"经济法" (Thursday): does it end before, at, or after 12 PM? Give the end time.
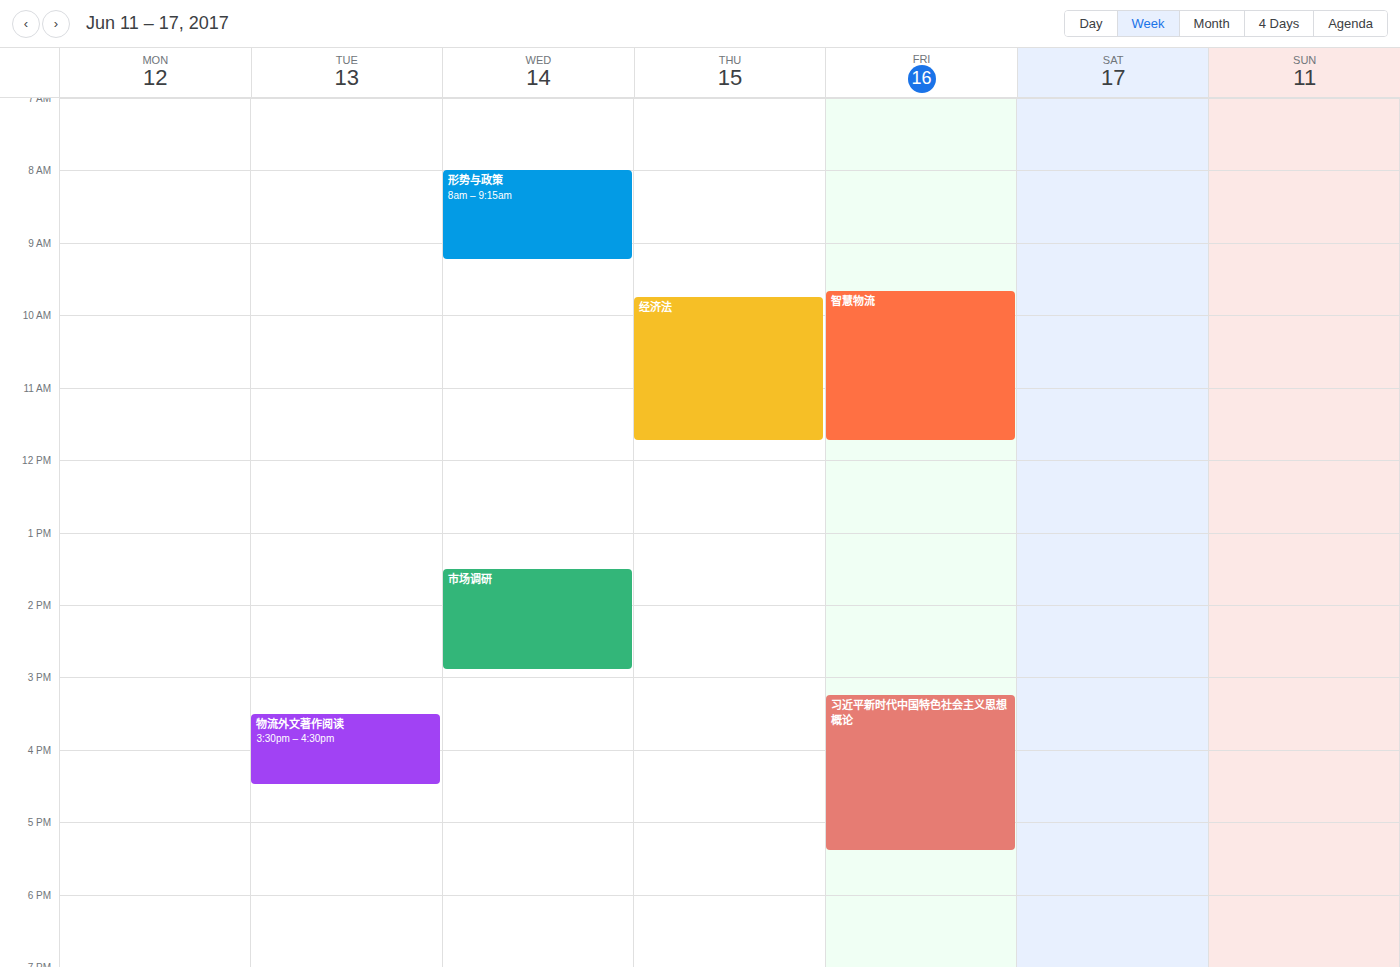
11:45 AM -- before 12 PM, 15 minutes above the 12 PM line.